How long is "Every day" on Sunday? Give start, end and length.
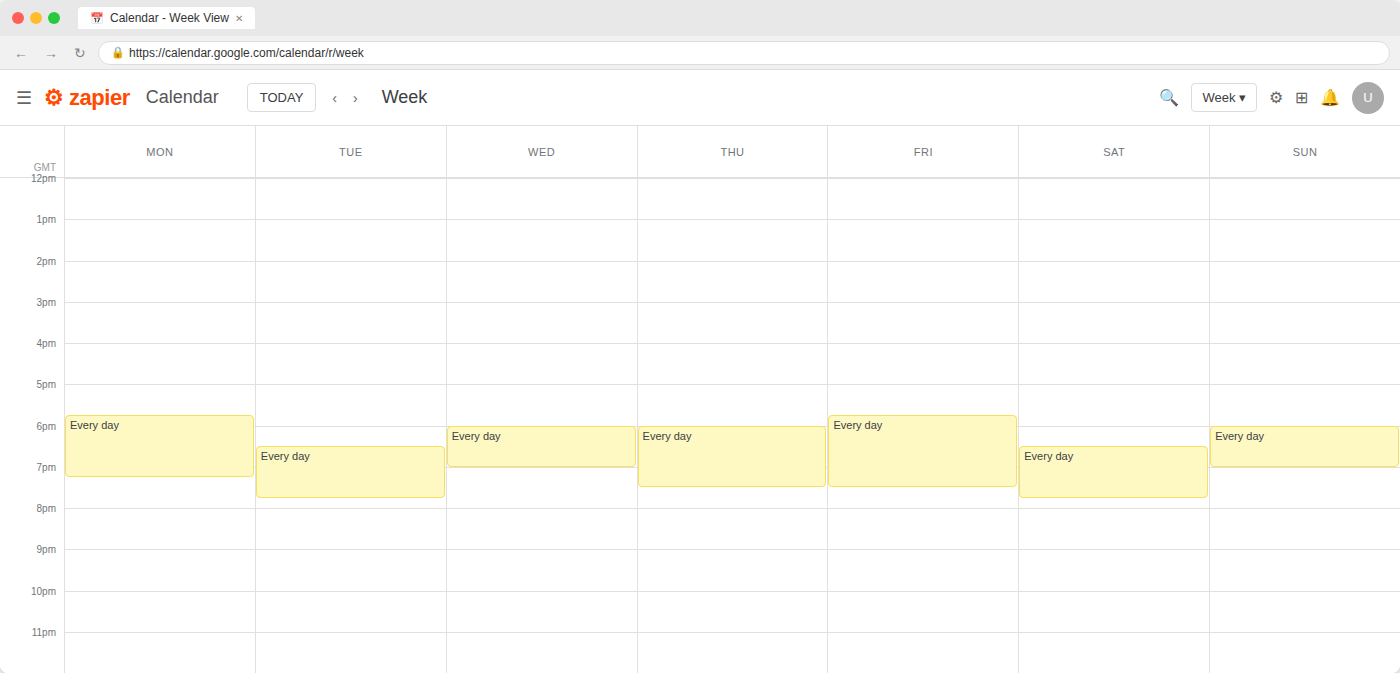
6:00 PM to 7:00 PM, 1 hour